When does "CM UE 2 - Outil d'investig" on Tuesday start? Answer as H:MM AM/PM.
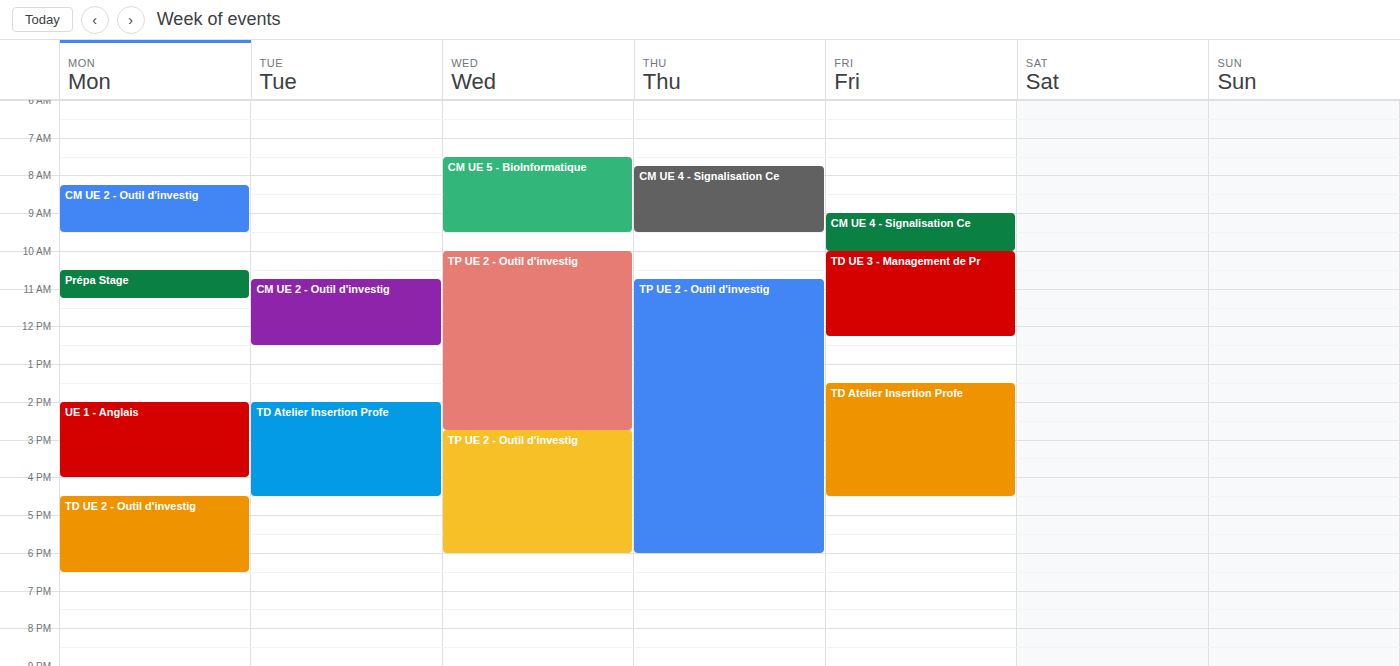
10:45 AM